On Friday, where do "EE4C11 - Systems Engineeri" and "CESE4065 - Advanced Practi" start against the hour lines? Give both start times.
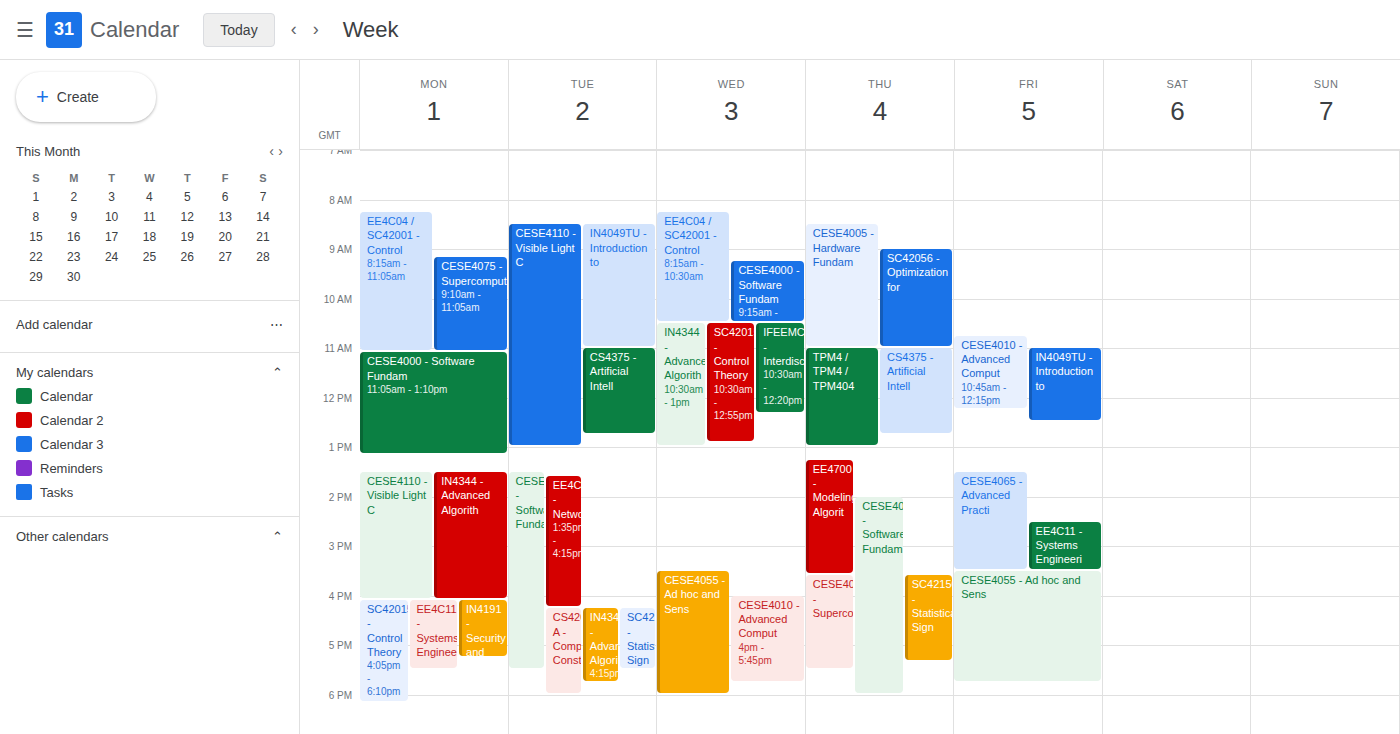
"EE4C11 - Systems Engineeri": 2:30 PM, halfway between the 2 PM and 3 PM lines. "CESE4065 - Advanced Practi": 1:30 PM, halfway between the 1 PM and 2 PM lines.